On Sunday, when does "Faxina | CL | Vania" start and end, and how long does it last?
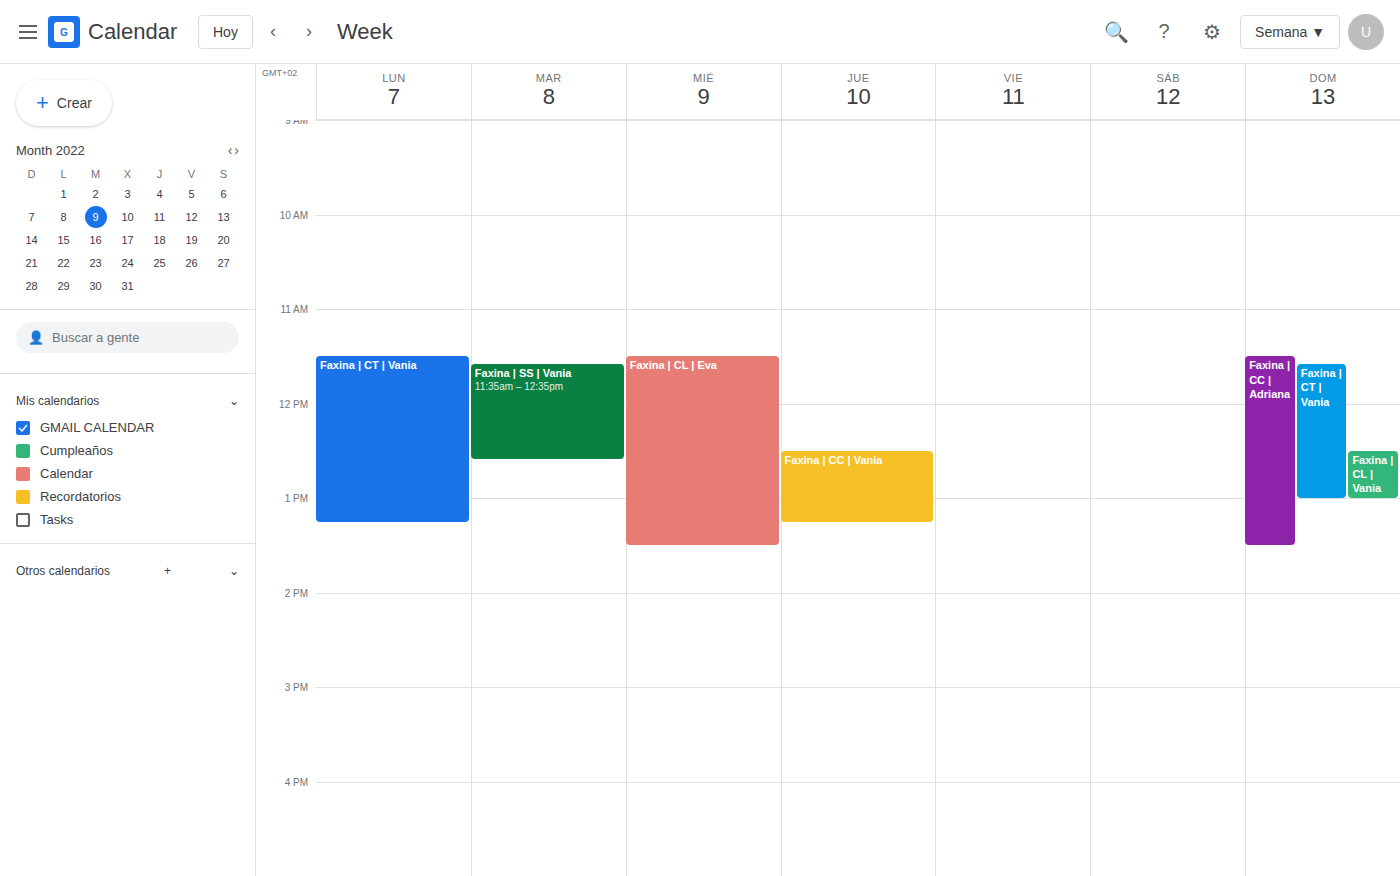
12:30 PM to 1:00 PM, 30 minutes